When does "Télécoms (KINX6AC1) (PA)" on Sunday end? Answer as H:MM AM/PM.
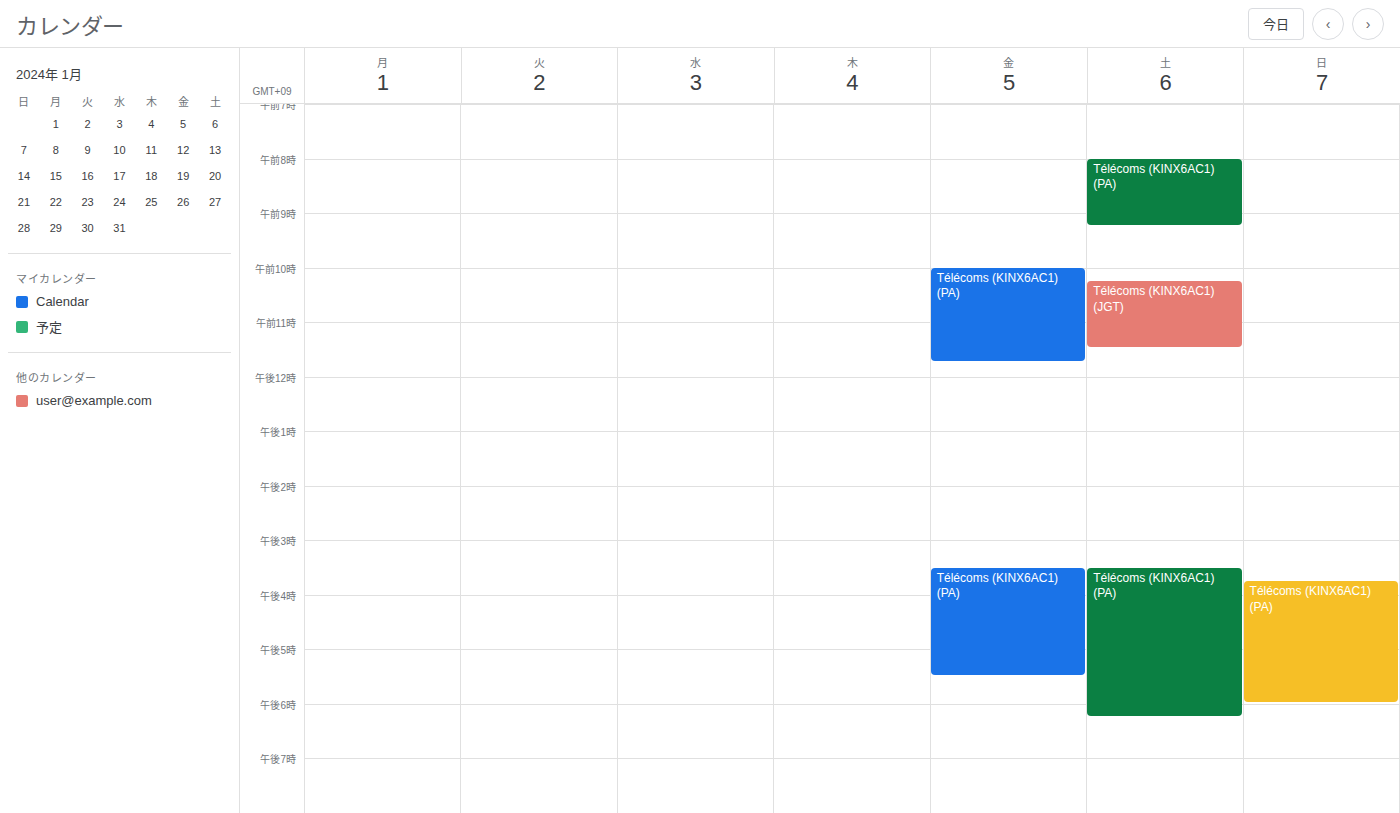
6:00 PM